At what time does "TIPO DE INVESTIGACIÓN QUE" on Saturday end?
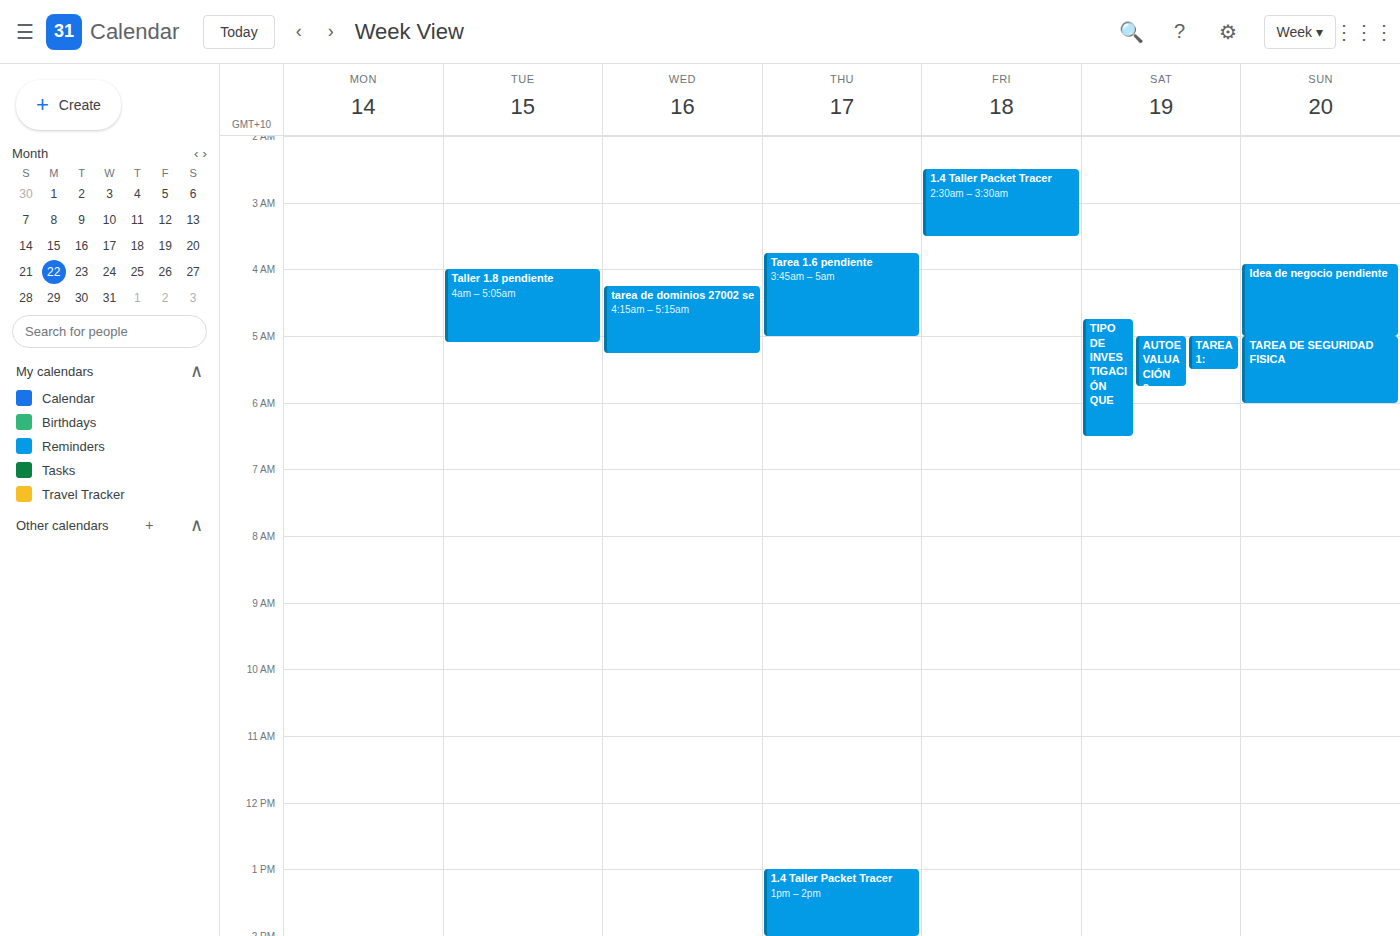
6:30 AM